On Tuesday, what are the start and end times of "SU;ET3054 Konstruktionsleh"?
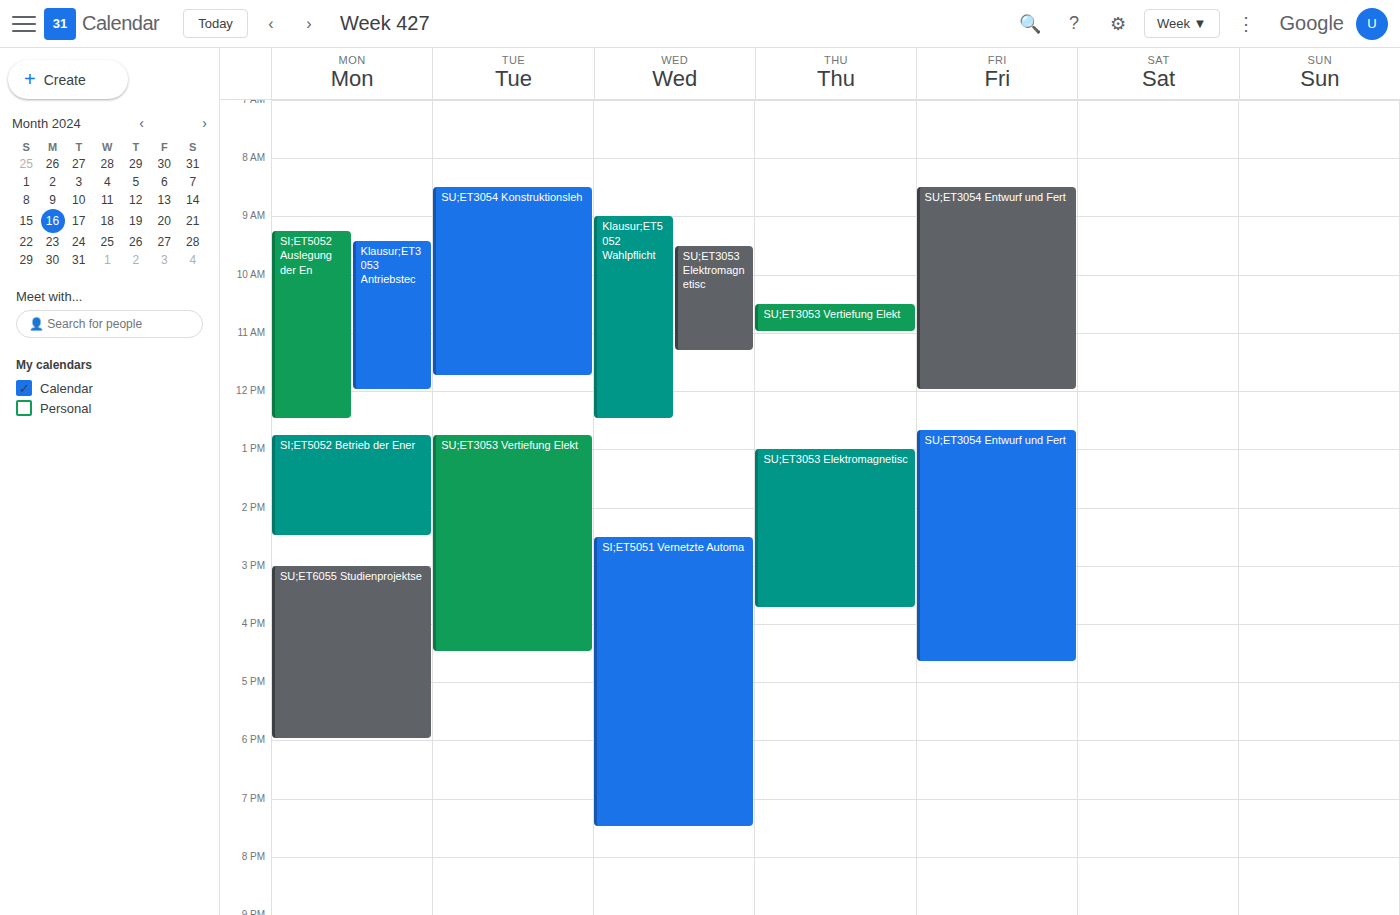
8:30 AM to 11:45 AM